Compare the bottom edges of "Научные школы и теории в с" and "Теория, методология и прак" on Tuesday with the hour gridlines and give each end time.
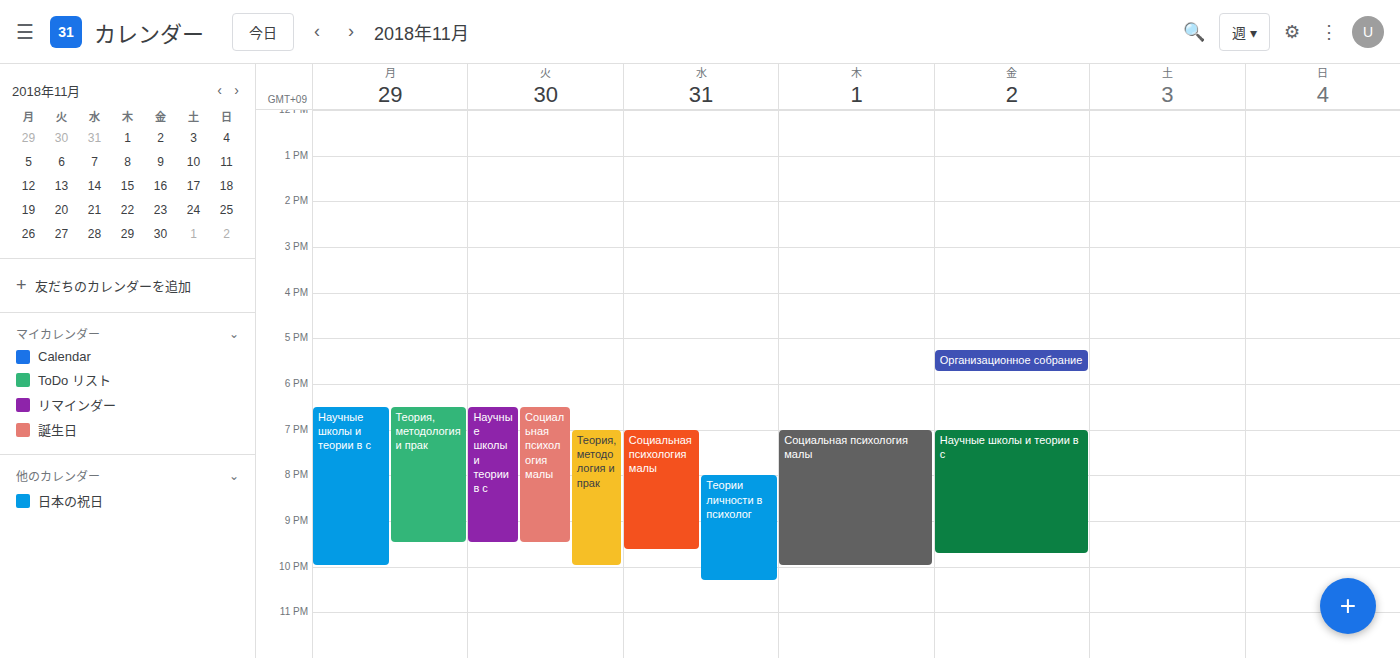
"Научные школы и теории в с": 9:30 PM, halfway between the 9 PM and 10 PM lines. "Теория, методология и прак": 10:00 PM, exactly on the 10 PM line.